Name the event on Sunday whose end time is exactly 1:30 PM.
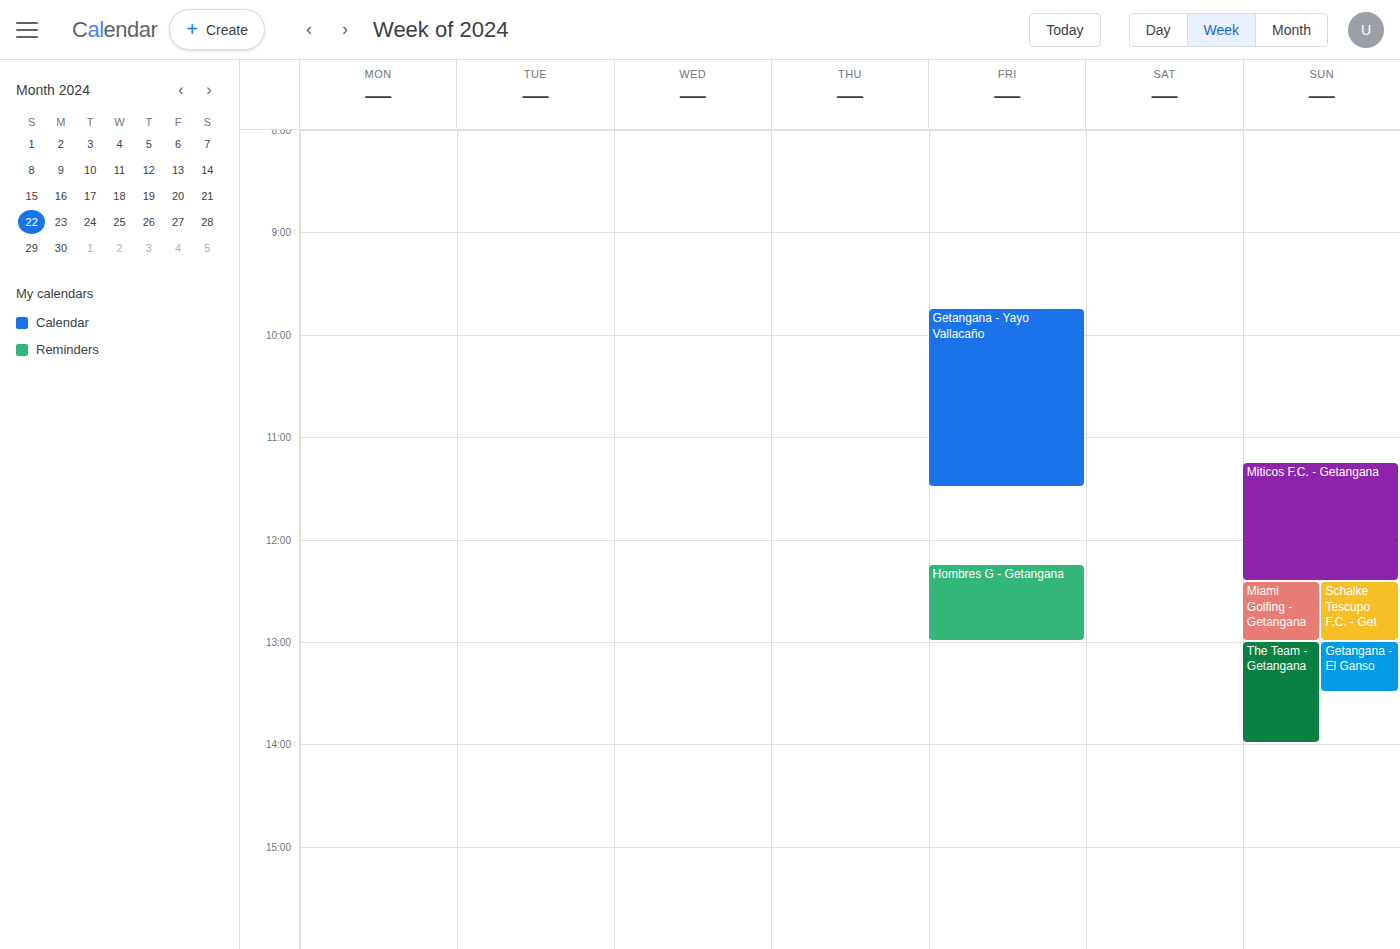
"Getangana - El Ganso"